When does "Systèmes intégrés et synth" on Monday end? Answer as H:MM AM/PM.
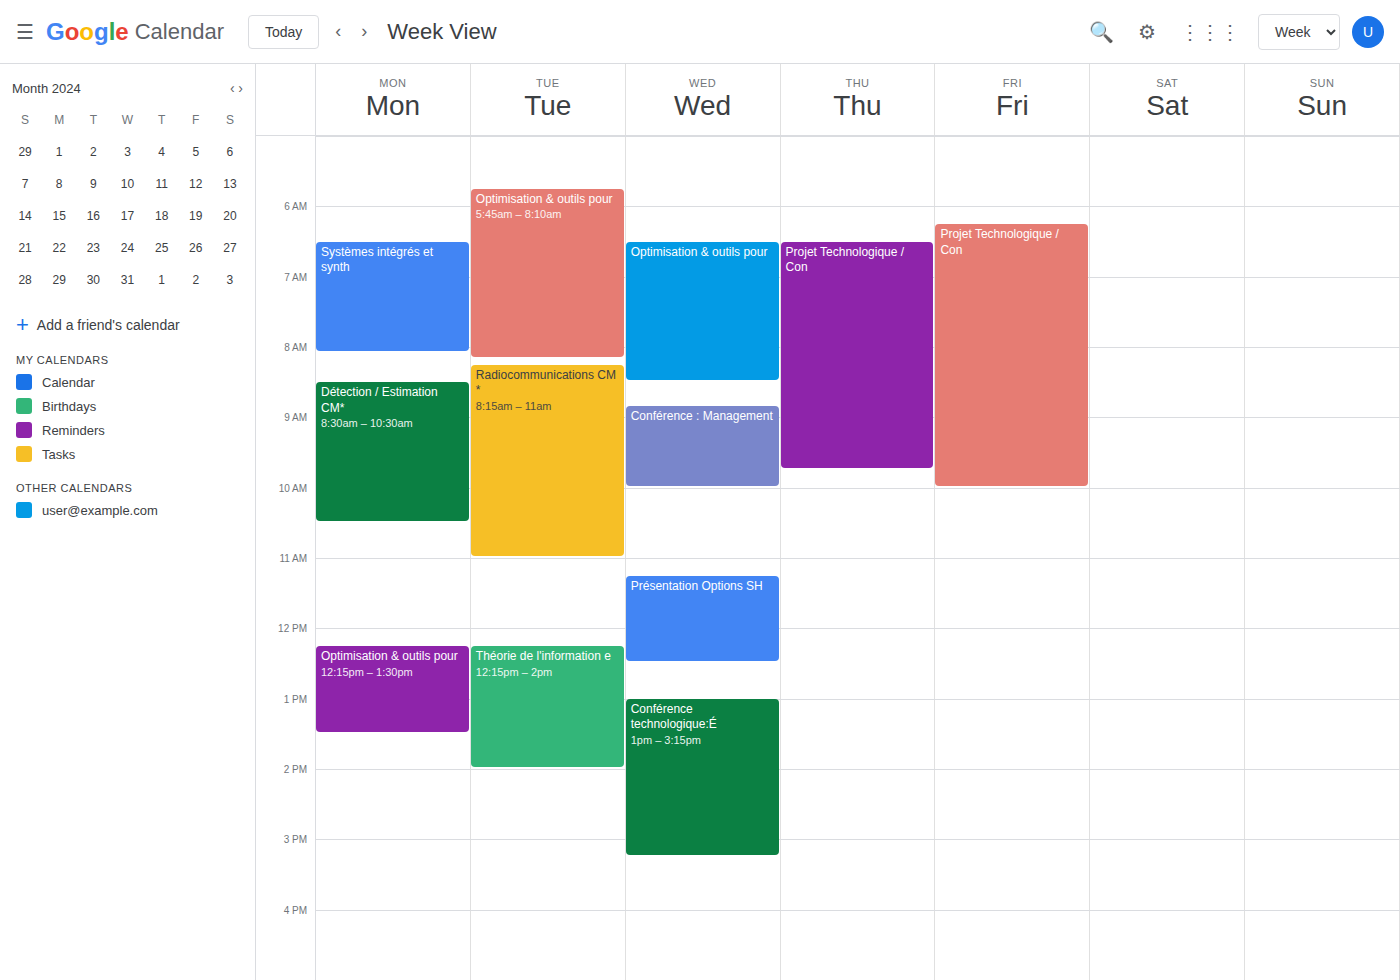
8:05 AM